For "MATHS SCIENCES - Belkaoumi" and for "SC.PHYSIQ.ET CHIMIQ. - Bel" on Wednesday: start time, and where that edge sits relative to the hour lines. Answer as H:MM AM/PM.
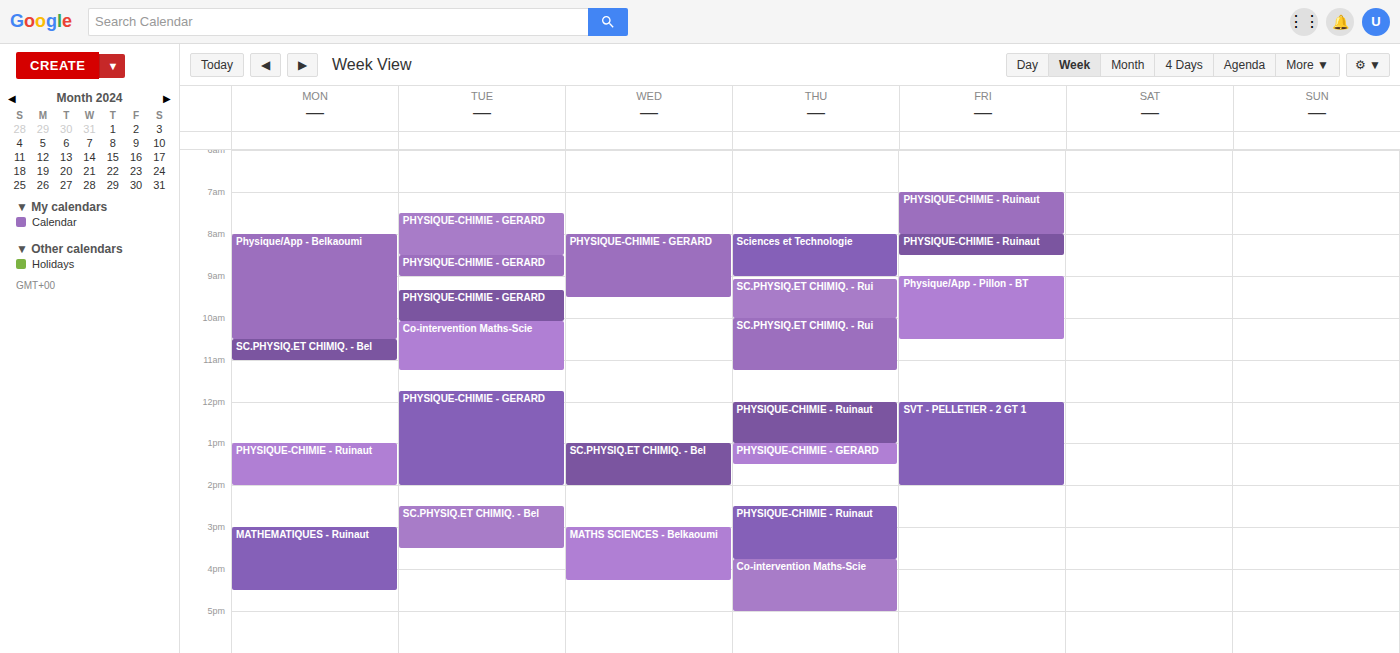
"MATHS SCIENCES - Belkaoumi": 3:00 PM, exactly on the 3 PM line. "SC.PHYSIQ.ET CHIMIQ. - Bel": 1:00 PM, exactly on the 1 PM line.